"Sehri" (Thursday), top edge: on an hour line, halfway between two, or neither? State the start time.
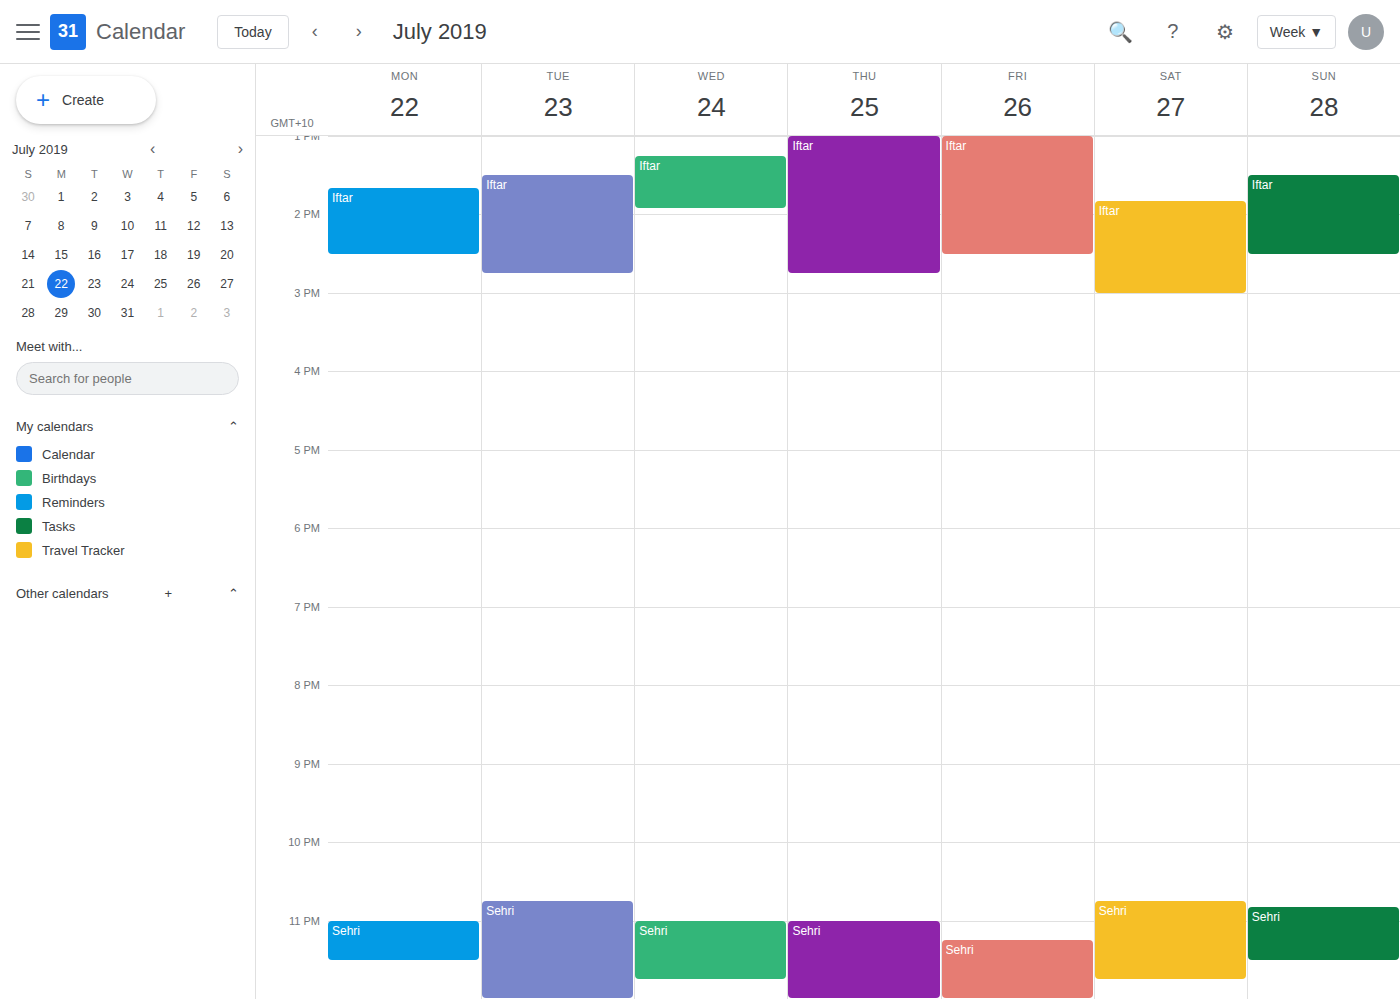
11:00 PM -- exactly on the 11 PM line.